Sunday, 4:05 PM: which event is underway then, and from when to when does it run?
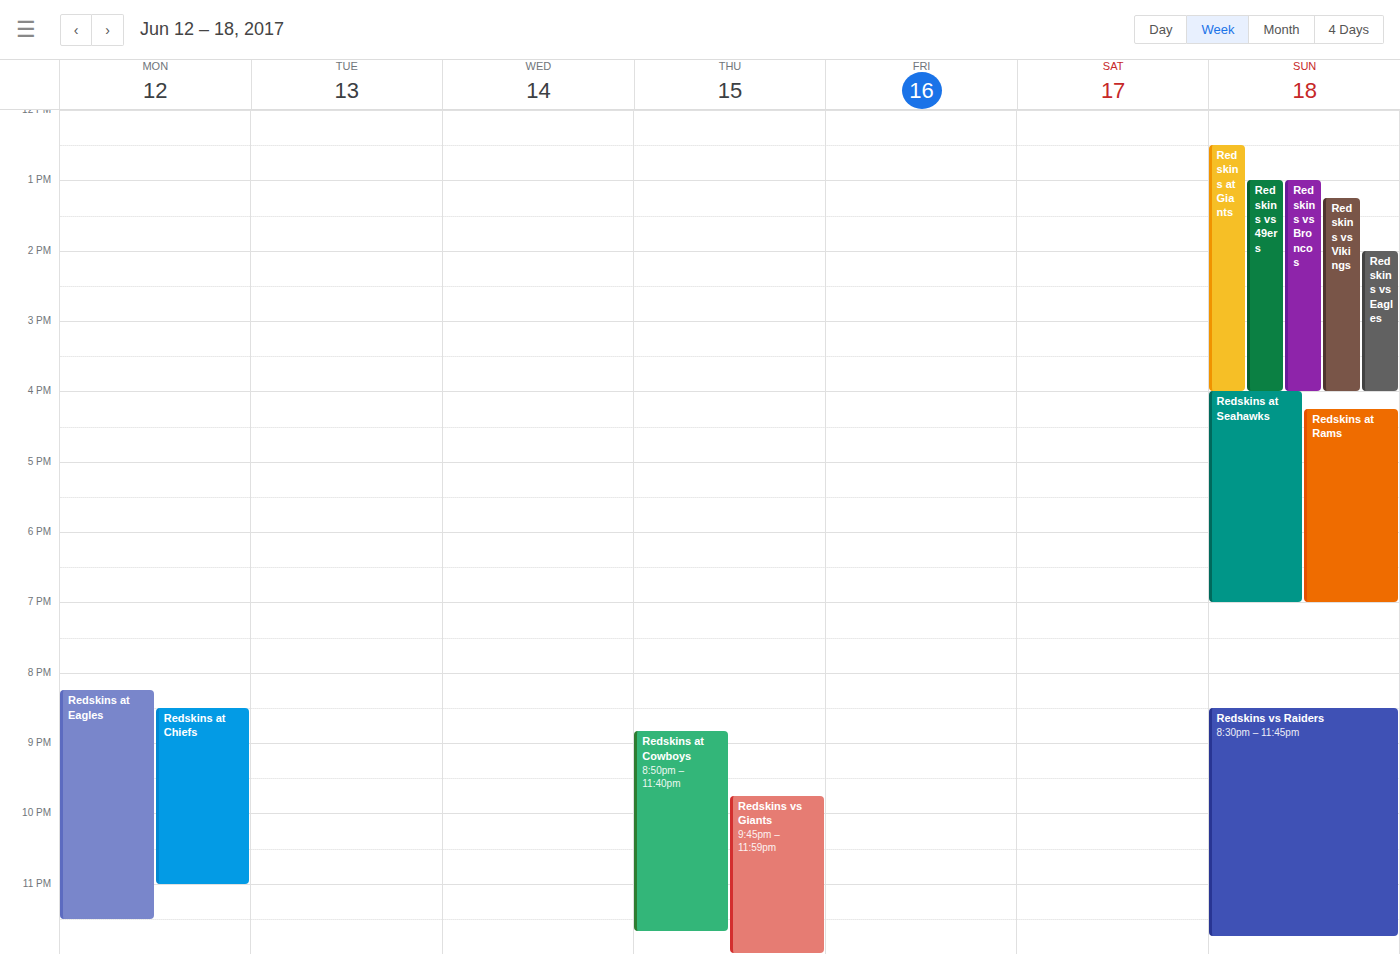
"Redskins at Seahawks", 4:00 PM to 7:00 PM